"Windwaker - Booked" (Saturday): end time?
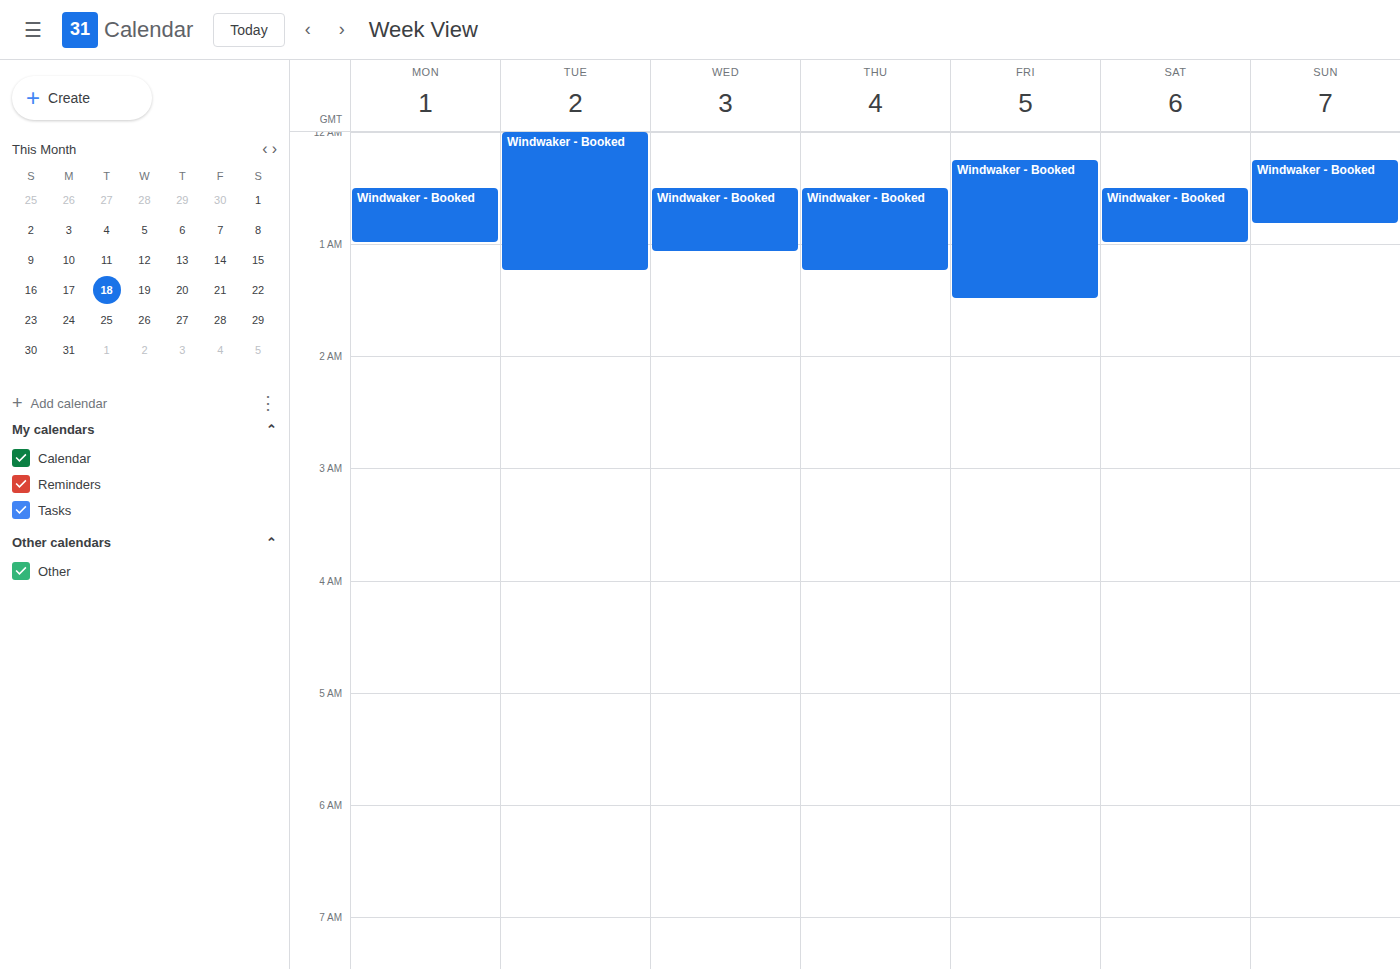
1:00 AM